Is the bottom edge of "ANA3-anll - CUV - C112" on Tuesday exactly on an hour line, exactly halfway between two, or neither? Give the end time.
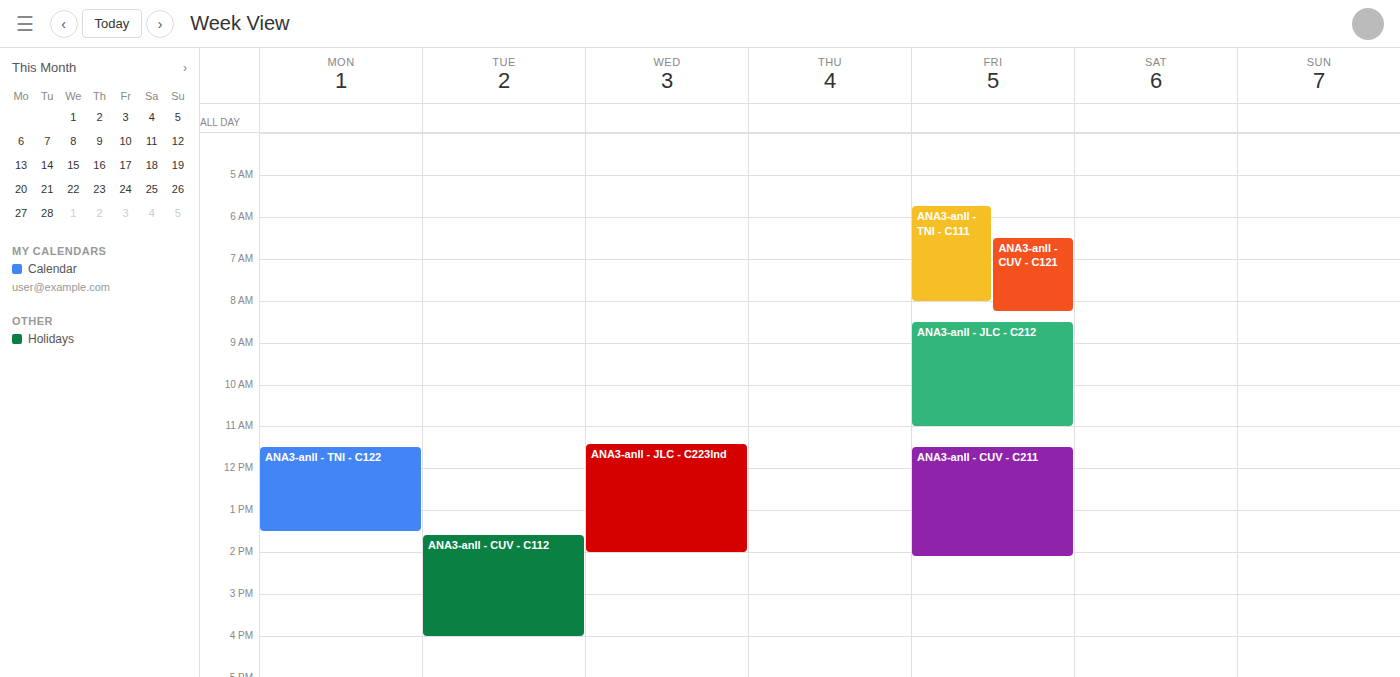
4:00 PM -- exactly on the 4 PM line.